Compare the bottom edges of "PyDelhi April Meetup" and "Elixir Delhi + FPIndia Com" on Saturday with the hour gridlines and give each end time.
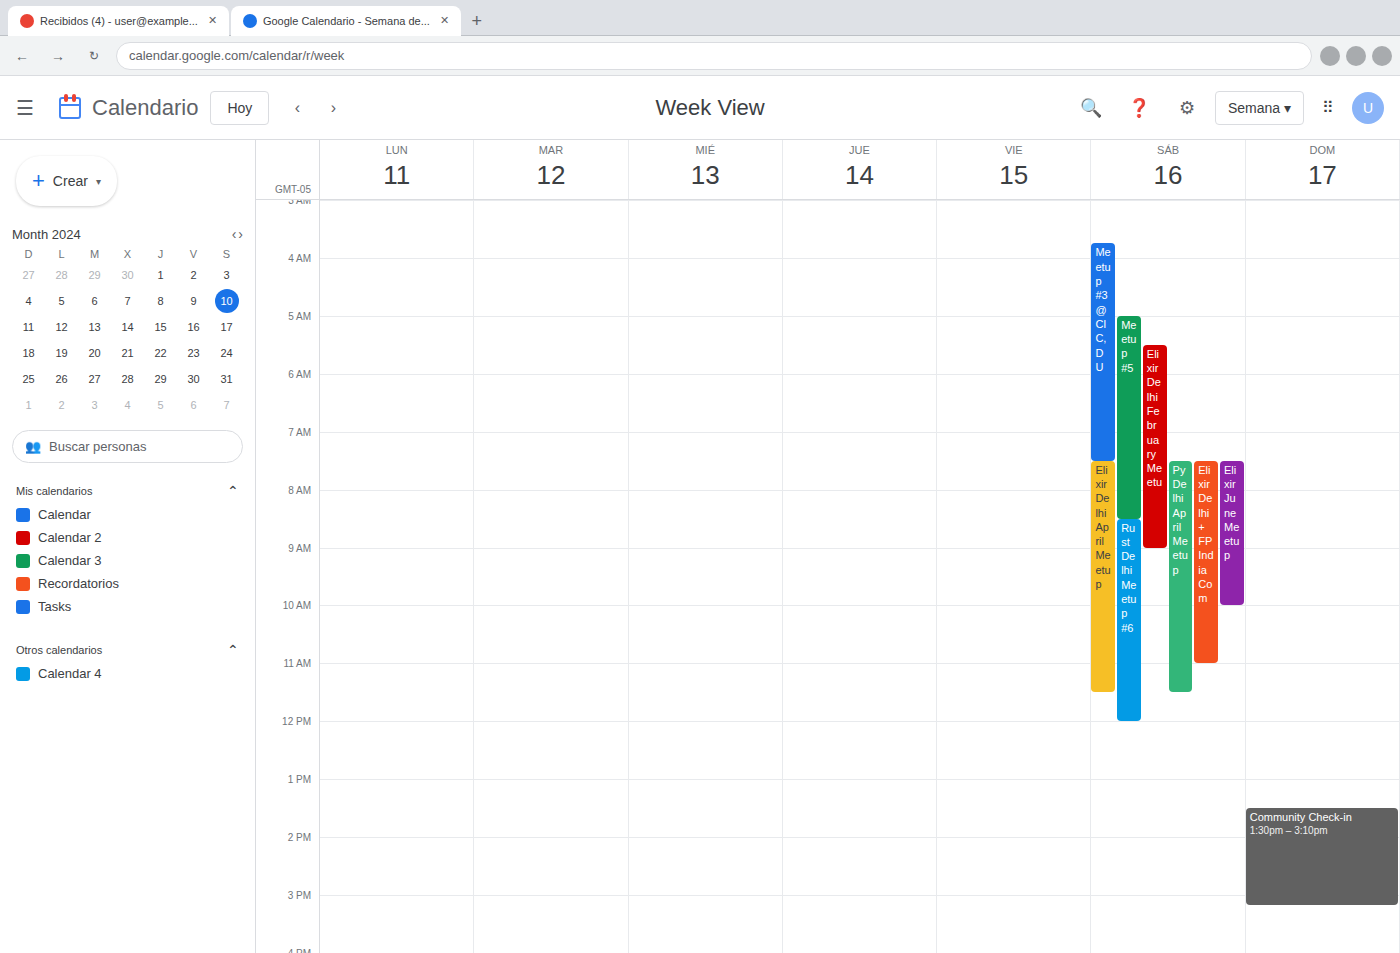
"PyDelhi April Meetup": 11:30 AM, halfway between the 11 AM and 12 PM lines. "Elixir Delhi + FPIndia Com": 11:00 AM, exactly on the 11 AM line.